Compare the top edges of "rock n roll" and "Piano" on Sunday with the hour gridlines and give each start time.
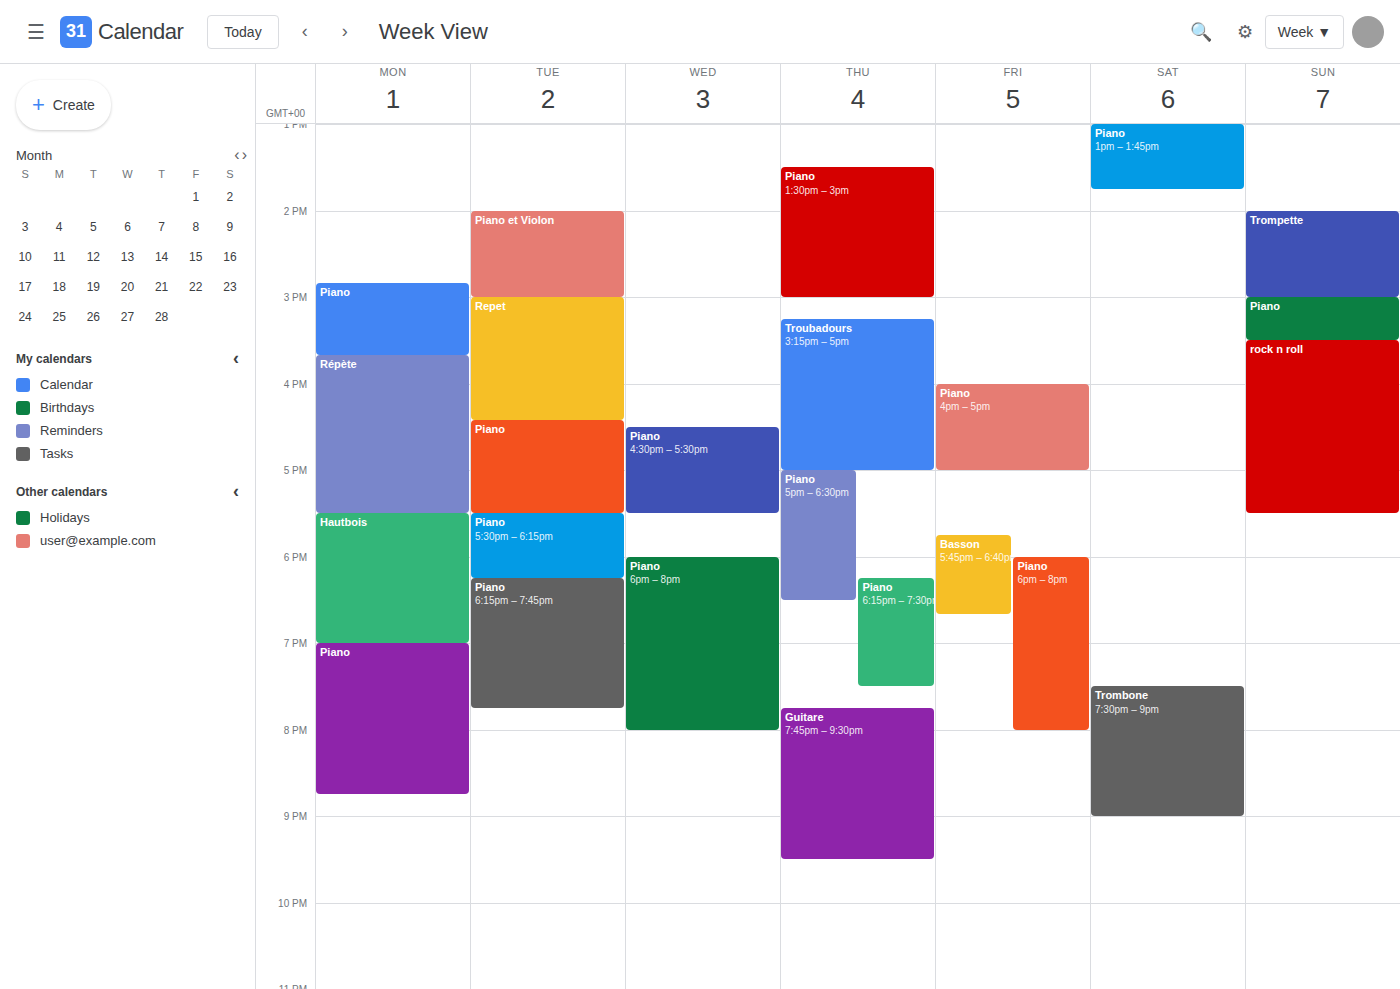
"rock n roll": 3:30 PM, halfway between the 3 PM and 4 PM lines. "Piano": 3:00 PM, exactly on the 3 PM line.